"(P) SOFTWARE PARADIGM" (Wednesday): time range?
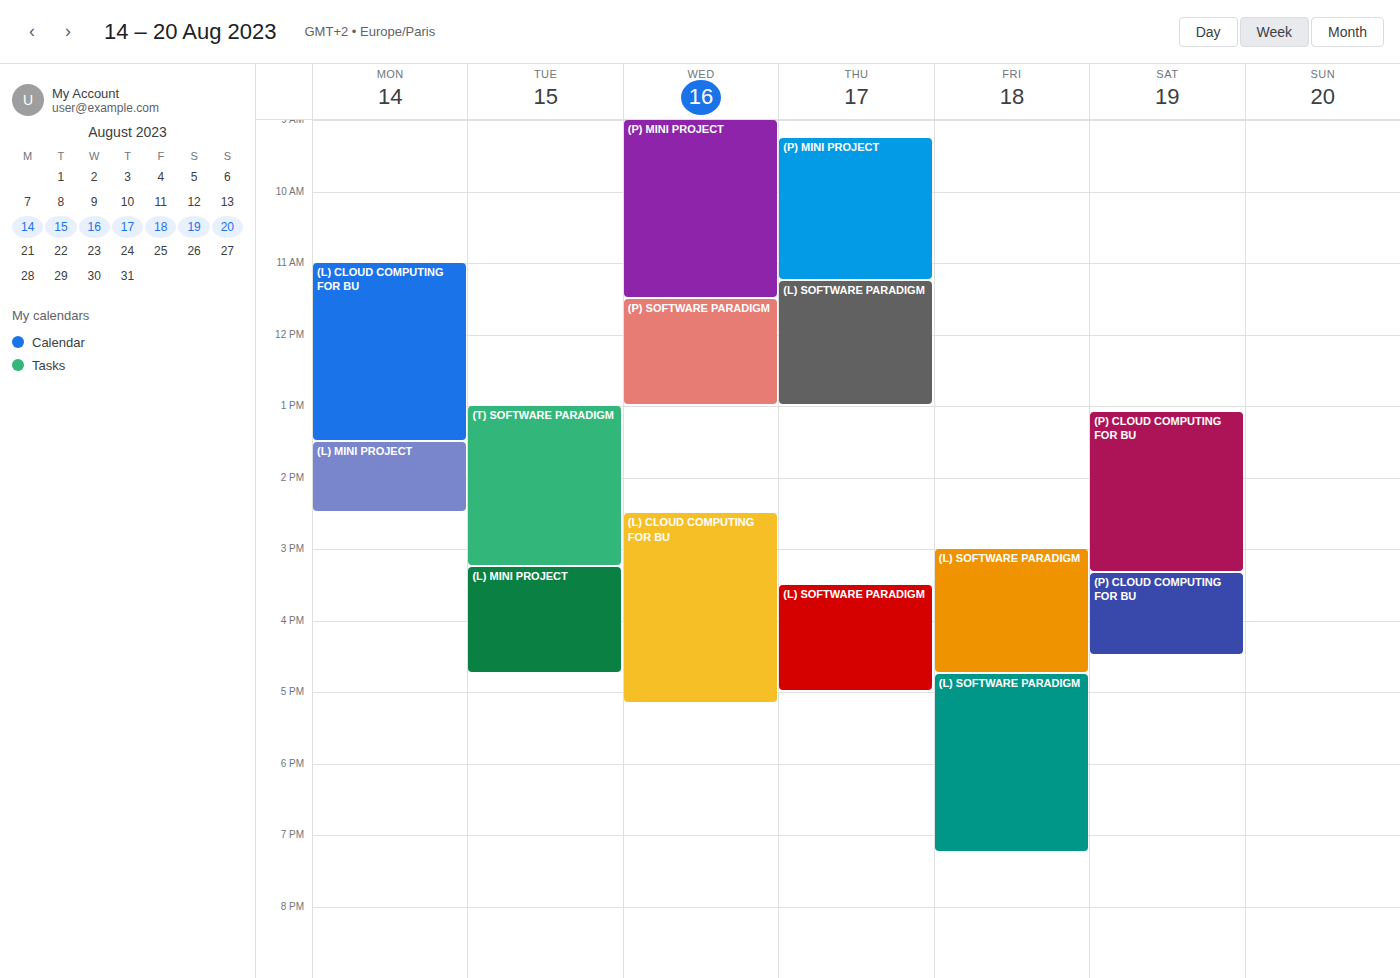
11:30 AM to 1:00 PM